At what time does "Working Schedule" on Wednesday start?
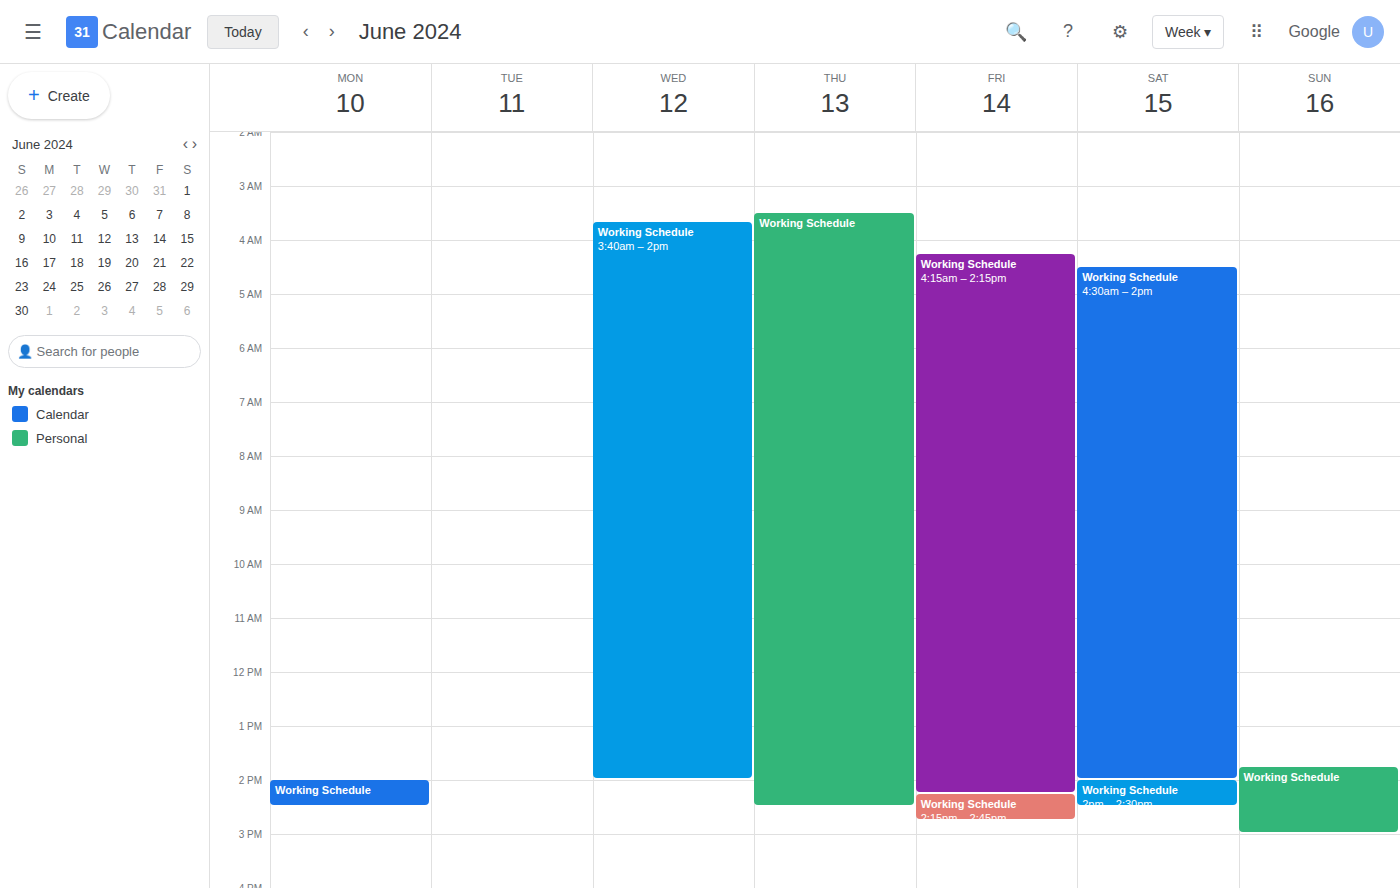
3:40 AM